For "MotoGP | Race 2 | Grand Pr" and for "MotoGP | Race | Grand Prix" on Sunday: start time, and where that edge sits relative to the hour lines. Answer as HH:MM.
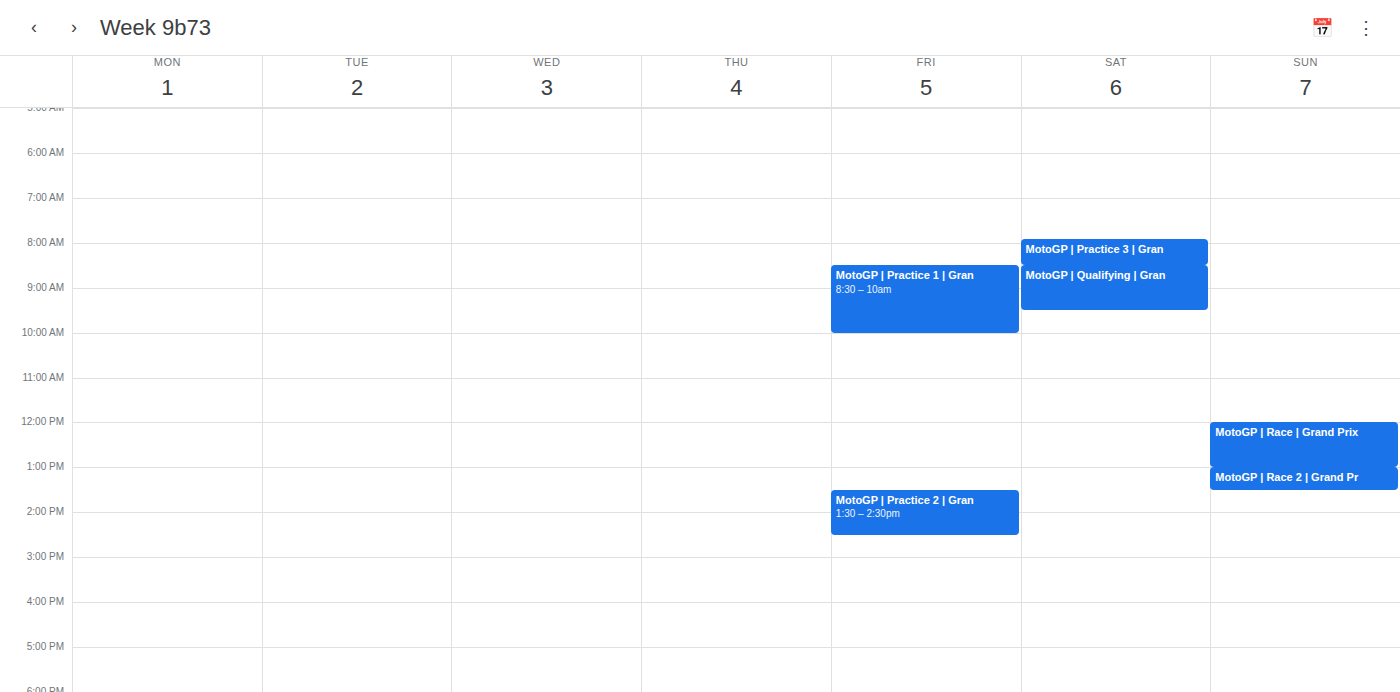
"MotoGP | Race 2 | Grand Pr": 13:00, exactly on the 13:00 line. "MotoGP | Race | Grand Prix": 12:00, exactly on the 12:00 line.